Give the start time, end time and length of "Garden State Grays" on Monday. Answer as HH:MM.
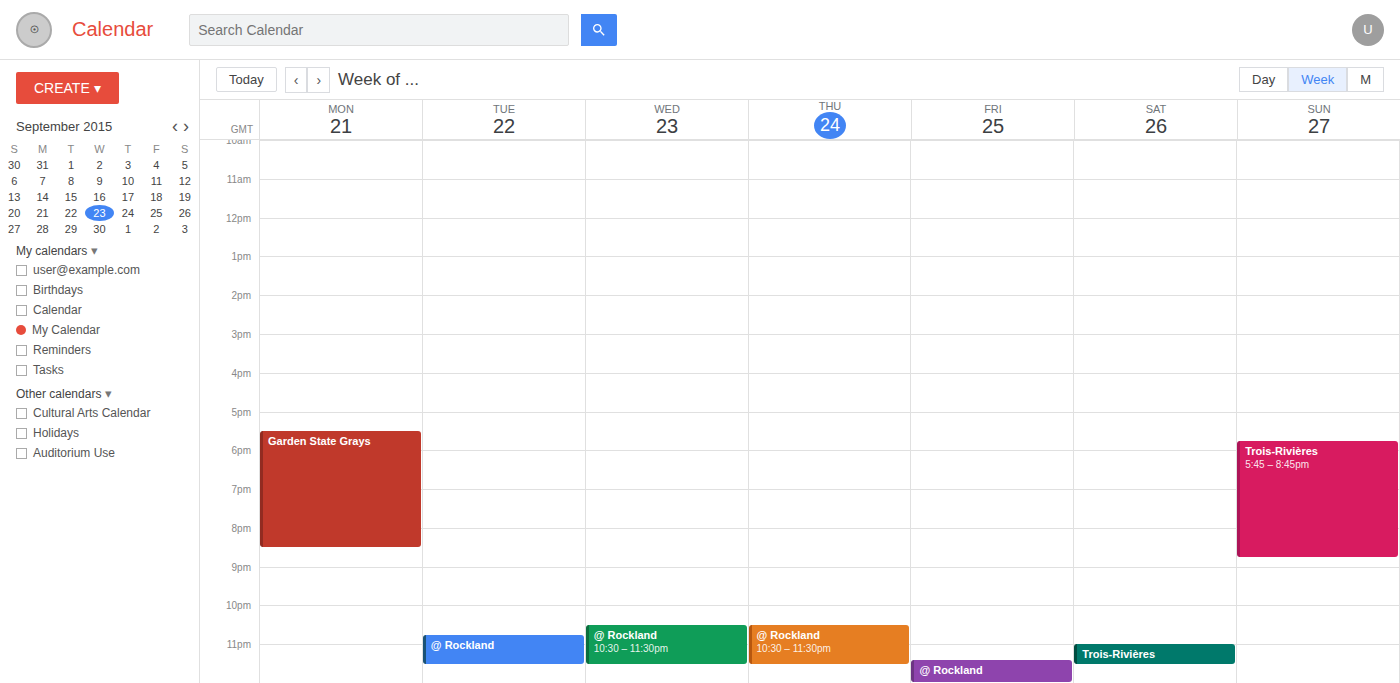
17:30 to 20:30, 3 hours